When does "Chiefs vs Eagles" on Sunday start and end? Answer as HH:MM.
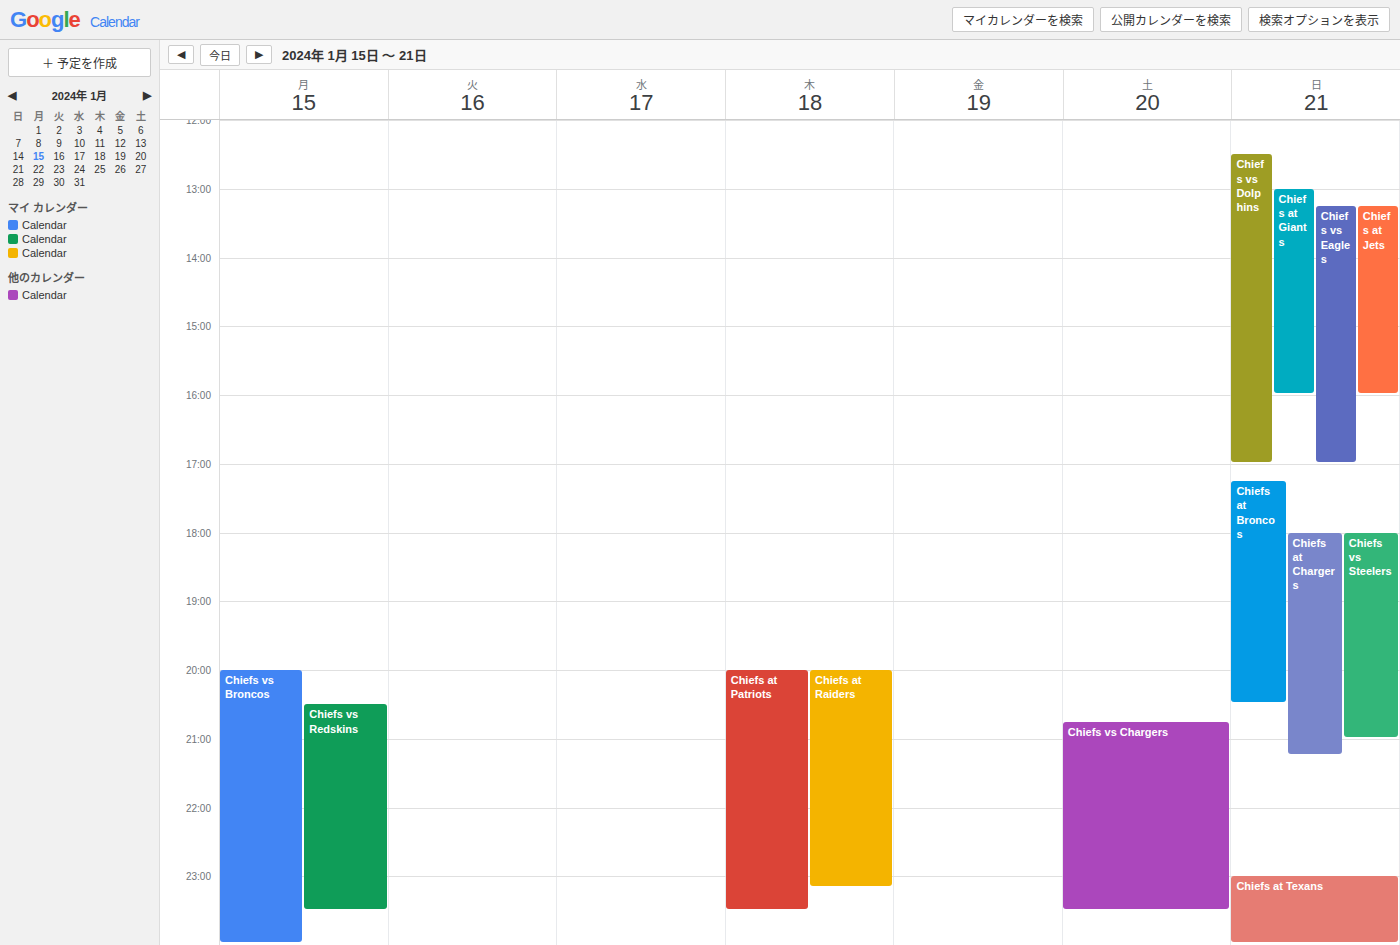
13:15 to 17:00